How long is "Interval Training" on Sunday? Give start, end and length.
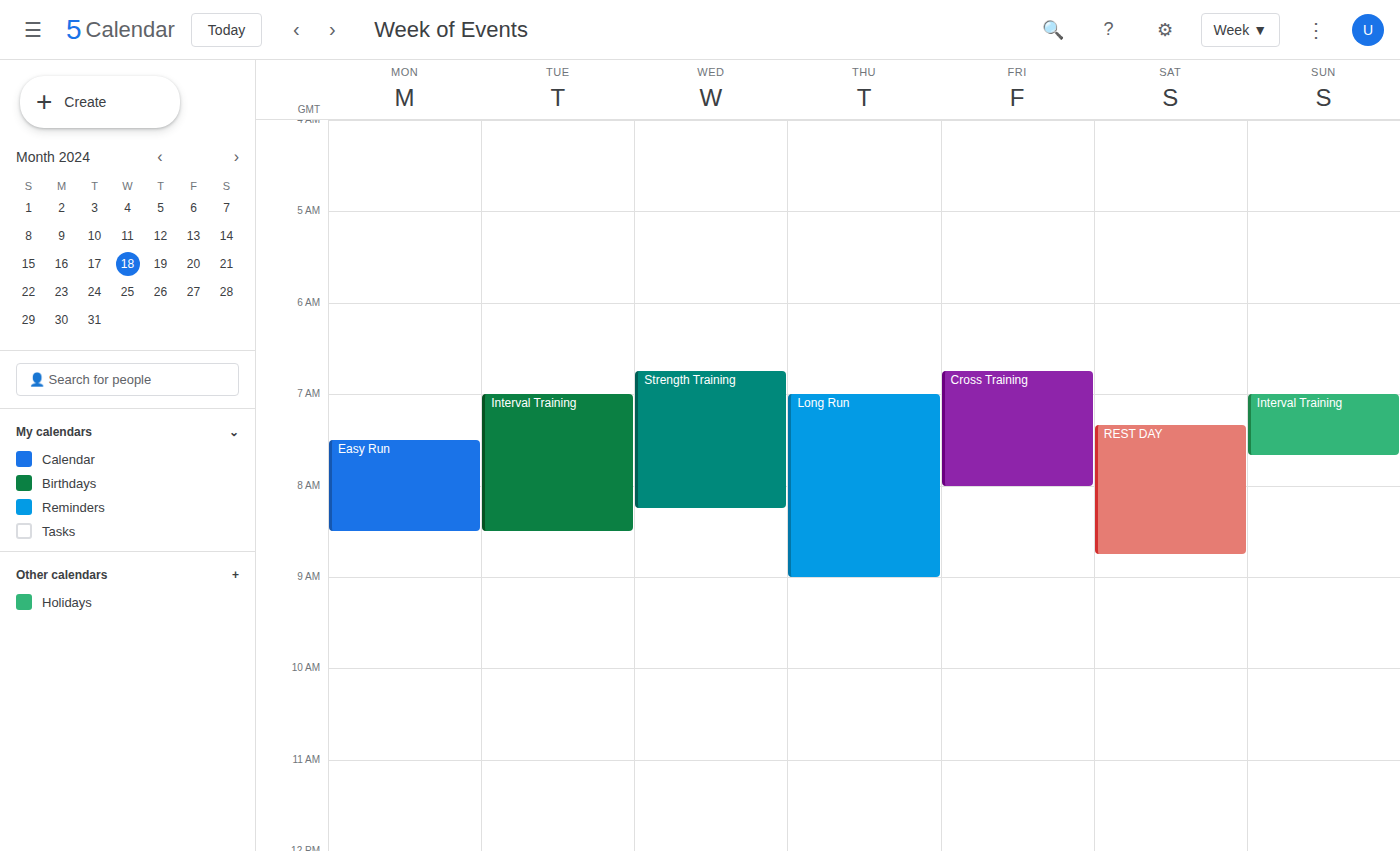
7:00 AM to 7:40 AM, 40 minutes